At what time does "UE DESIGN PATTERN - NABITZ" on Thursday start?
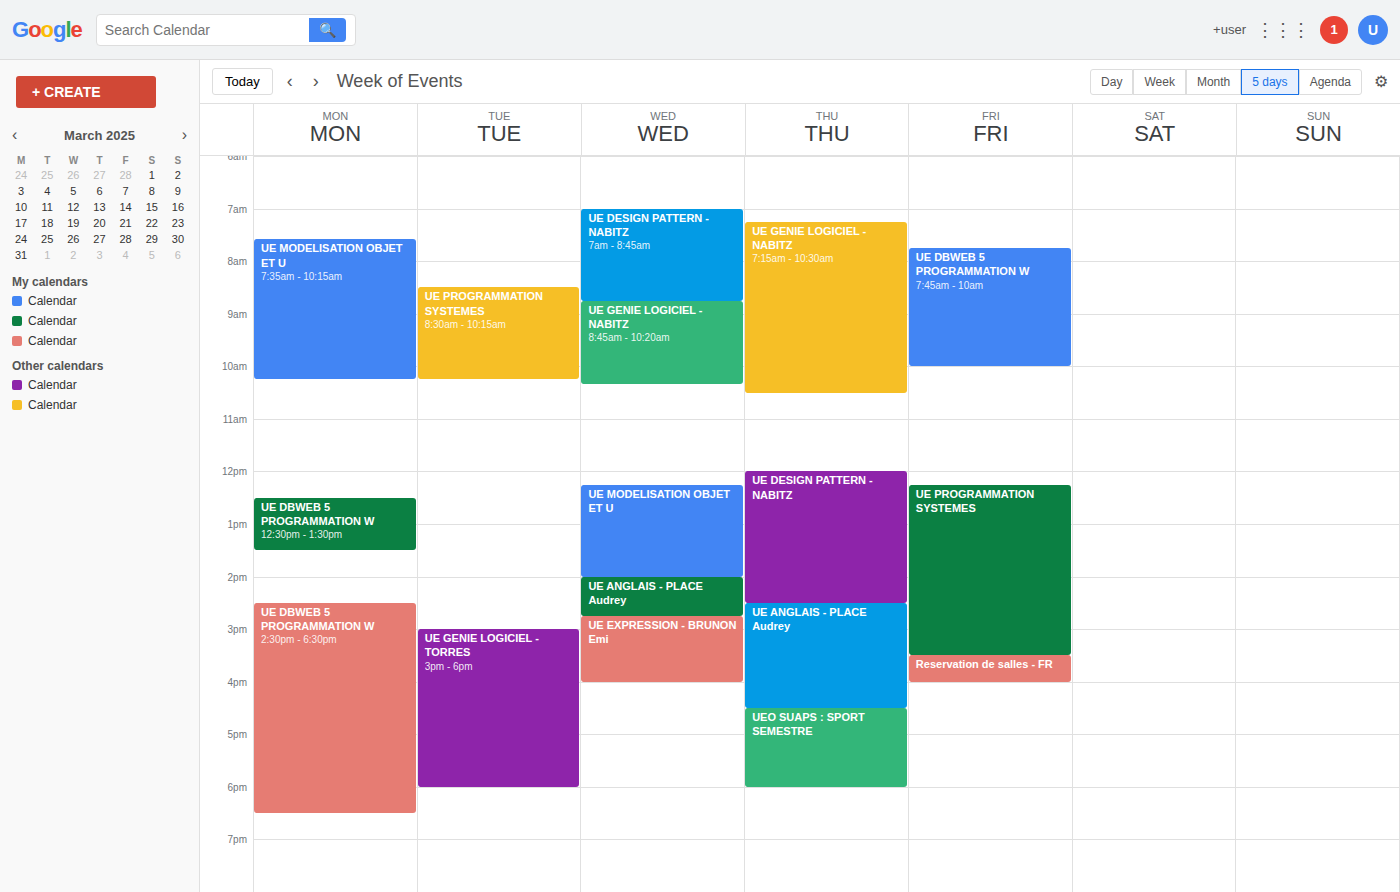
12:00 PM